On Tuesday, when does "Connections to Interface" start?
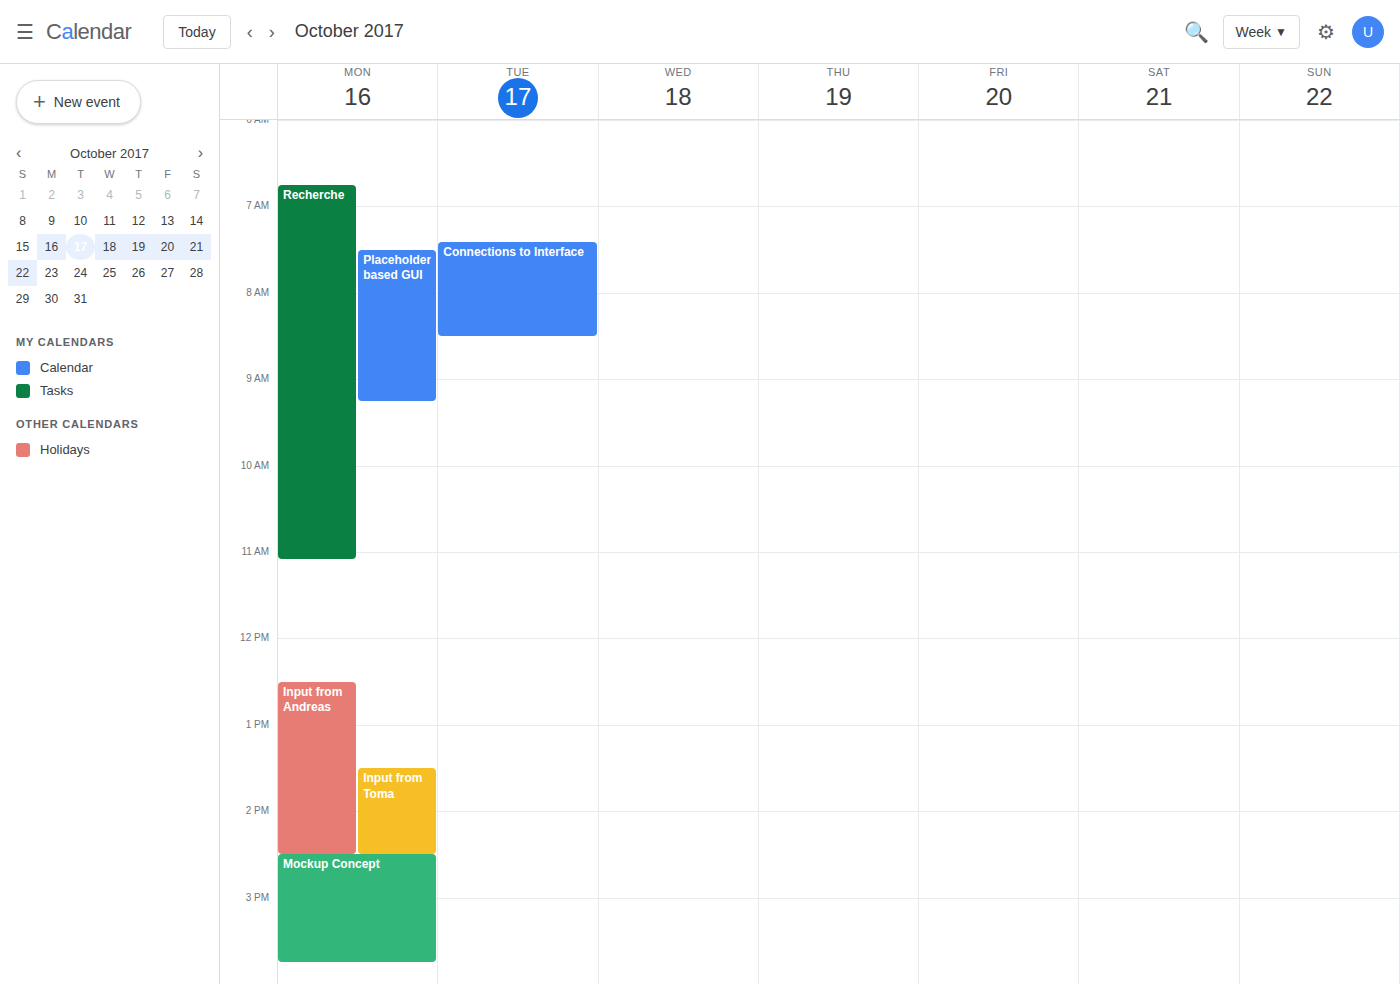
7:25 AM